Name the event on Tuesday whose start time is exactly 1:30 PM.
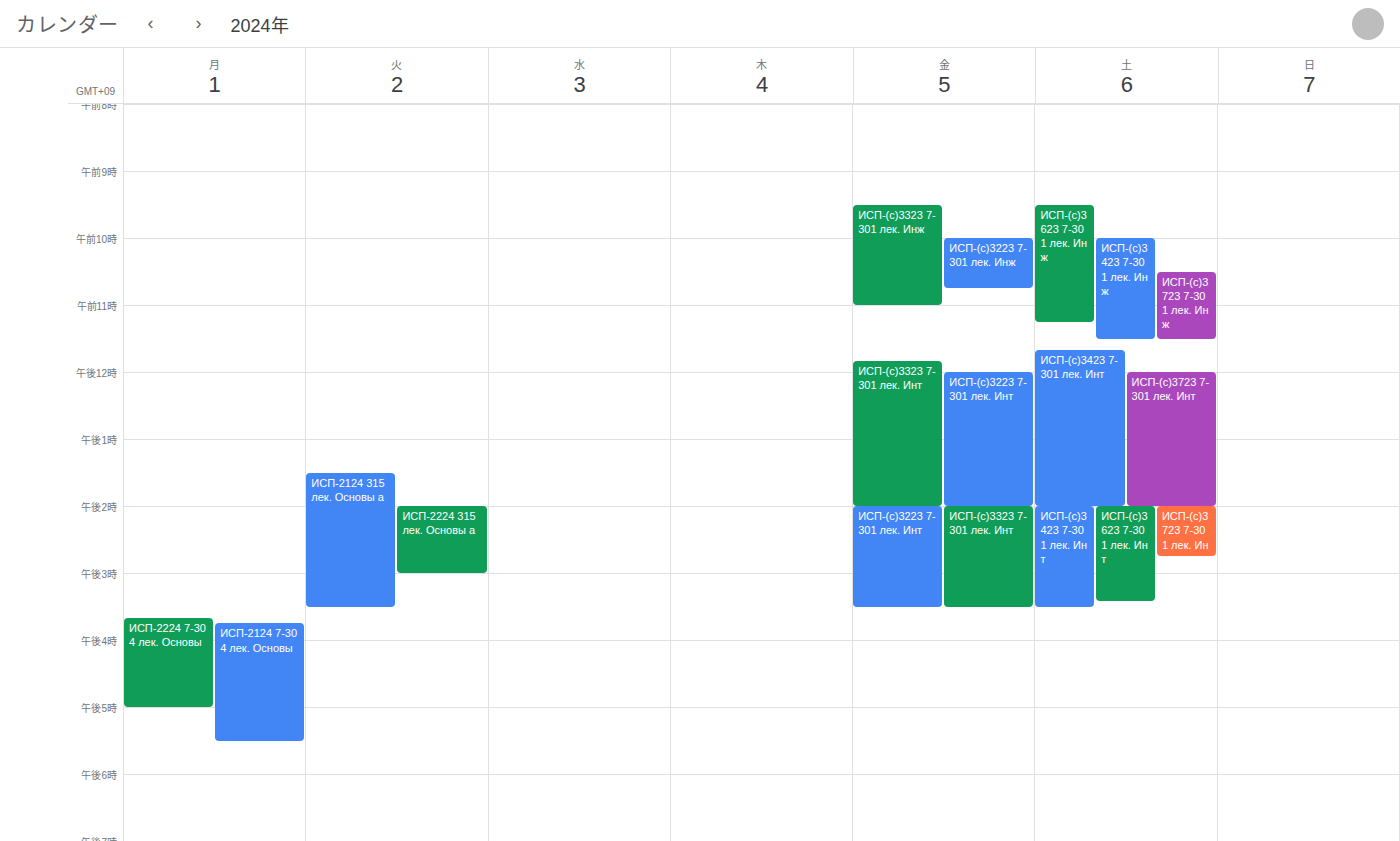
"ИСП-2124 315 лек. Основы а"